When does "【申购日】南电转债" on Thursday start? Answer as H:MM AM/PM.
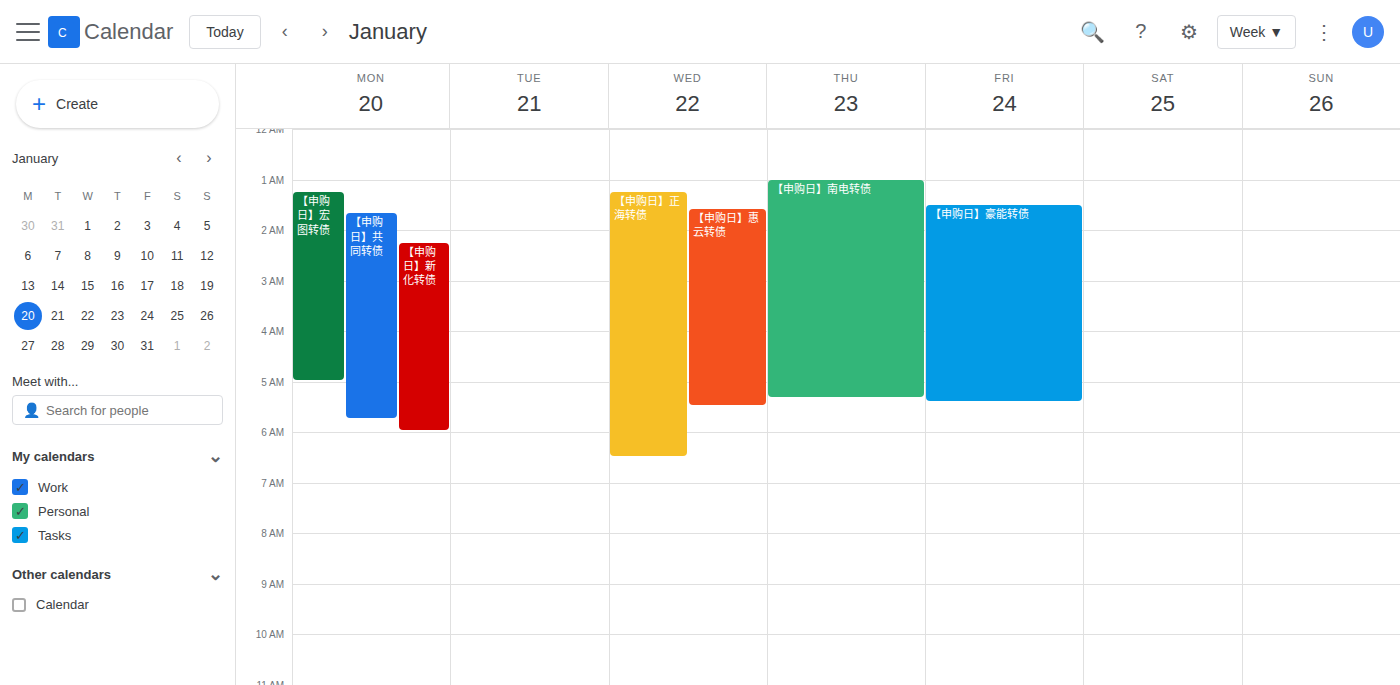
1:00 AM